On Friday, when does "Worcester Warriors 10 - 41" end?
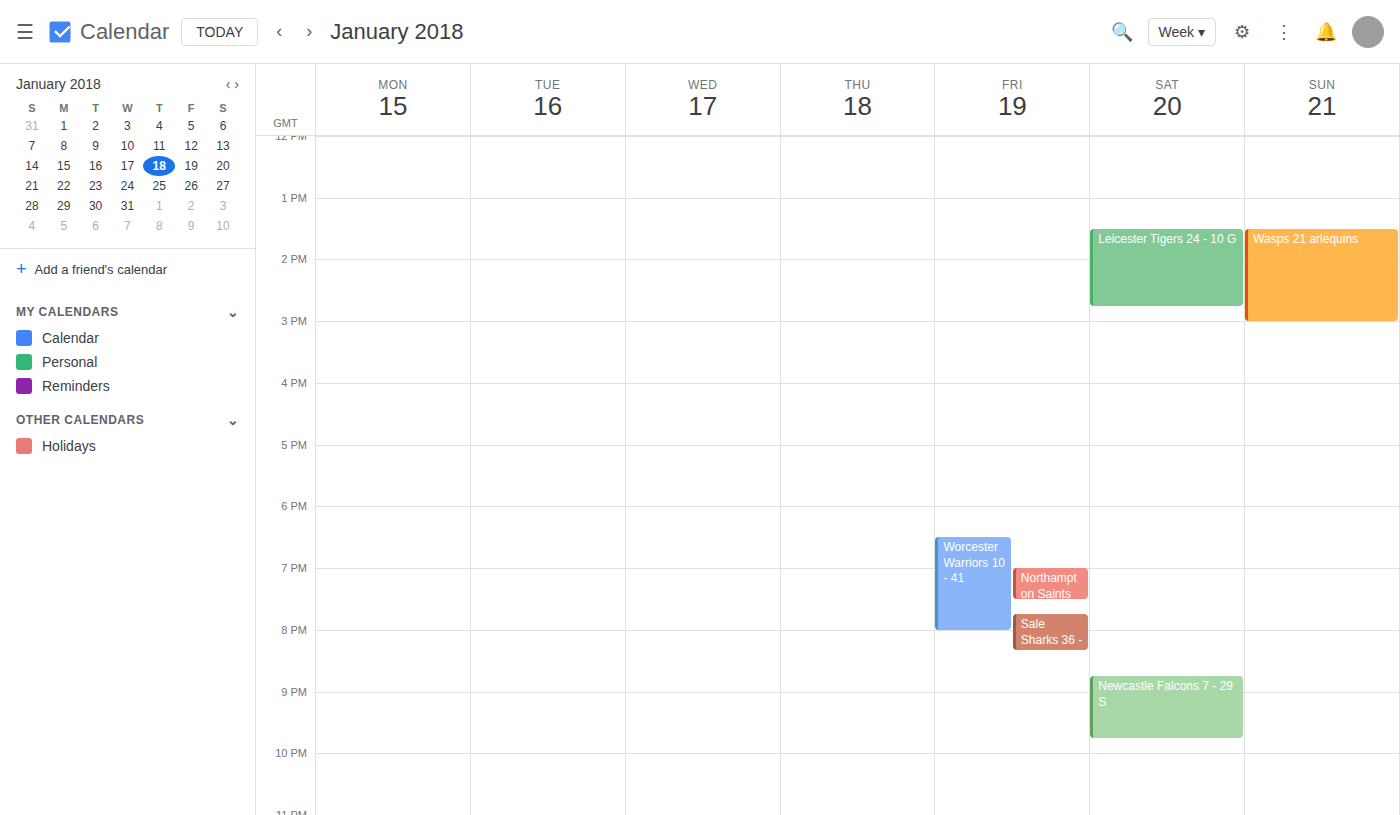
8:00 PM